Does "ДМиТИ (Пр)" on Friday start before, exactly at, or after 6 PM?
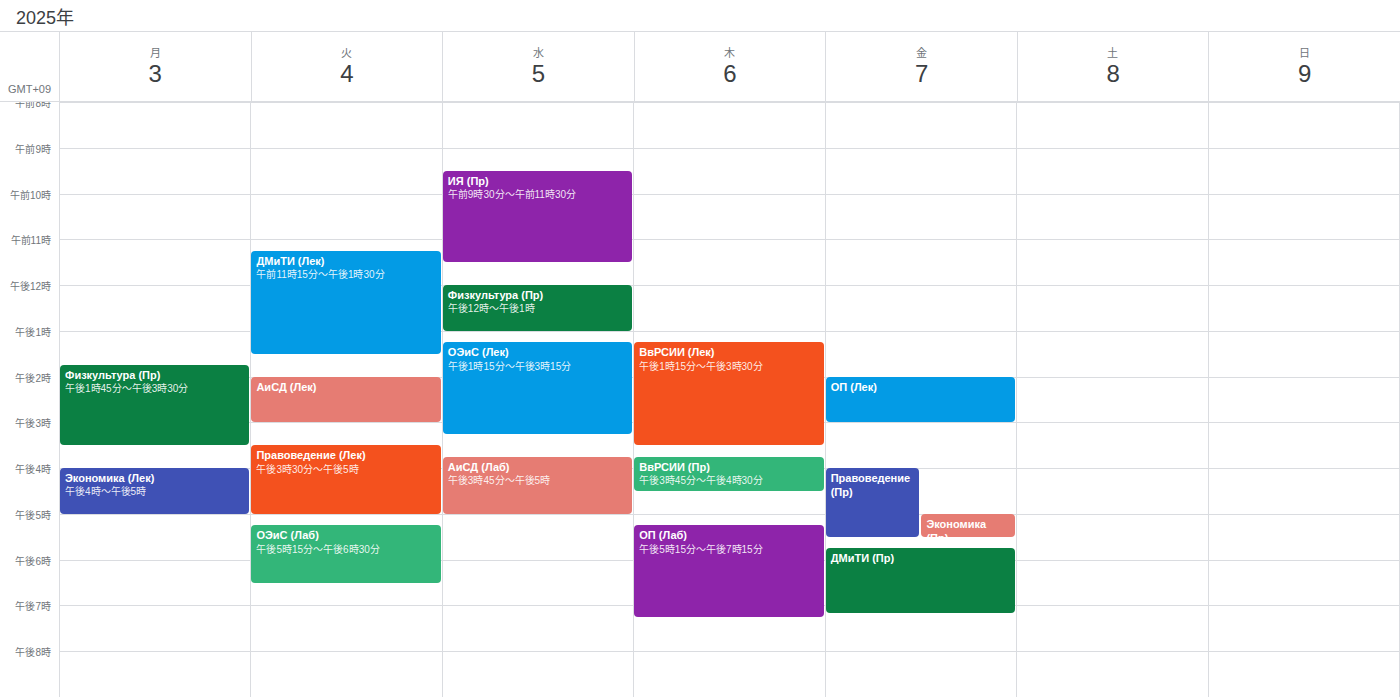
5:45 PM -- before 6 PM, 15 minutes above the 6 PM line.